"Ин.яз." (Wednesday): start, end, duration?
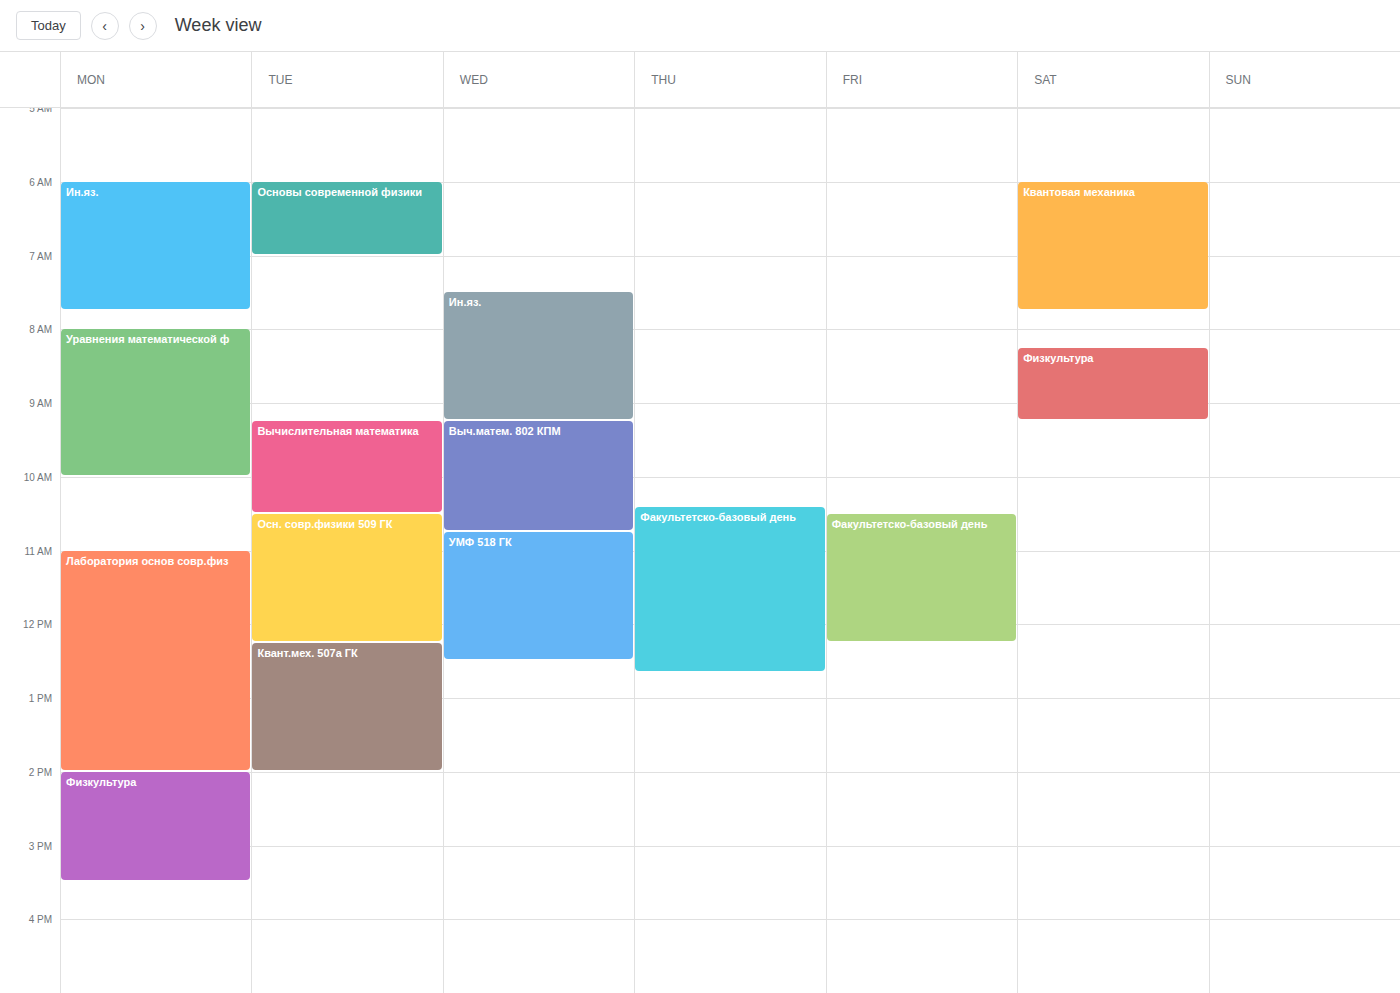
7:30 AM to 9:15 AM, 1 hour 45 minutes